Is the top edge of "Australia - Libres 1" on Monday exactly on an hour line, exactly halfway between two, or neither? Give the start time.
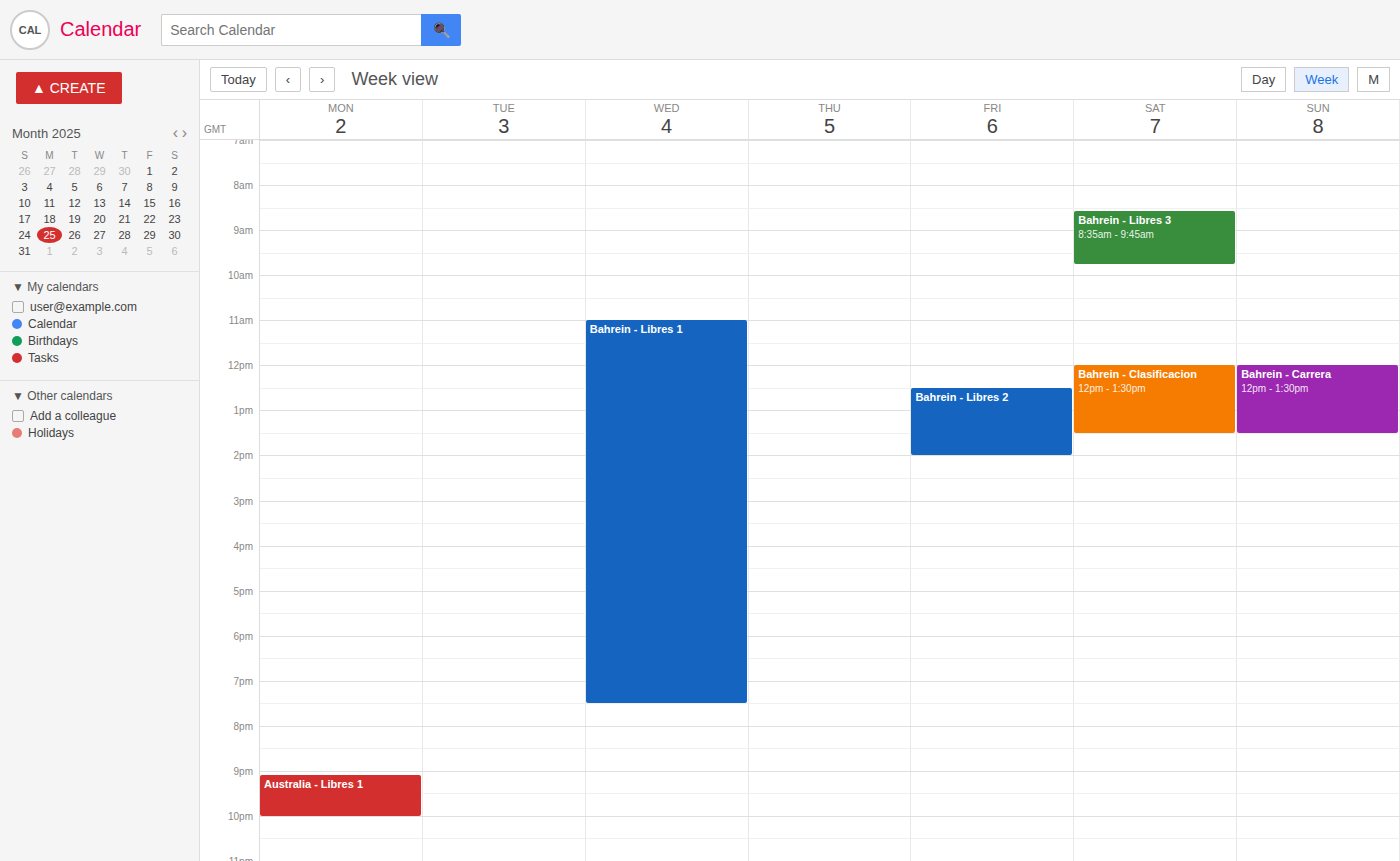
21:05 -- neither: 5 minutes below the 21:00 line and 55 minutes above the 22:00 line.